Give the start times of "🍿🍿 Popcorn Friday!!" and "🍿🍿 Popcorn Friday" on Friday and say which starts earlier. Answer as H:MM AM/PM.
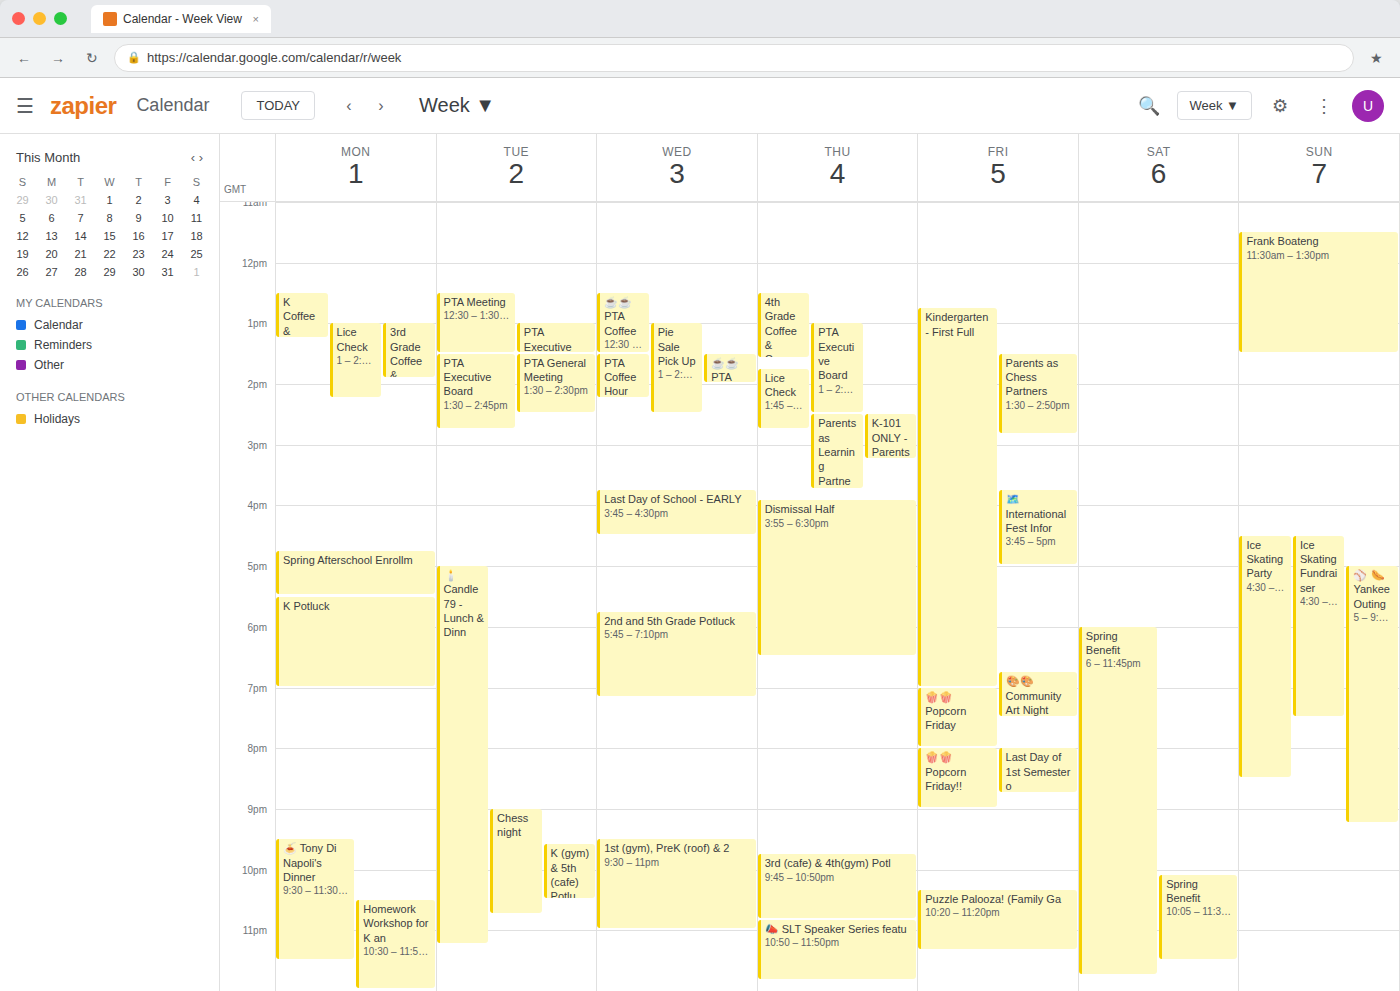
"🍿🍿 Popcorn Friday" 7:00 PM; "🍿🍿 Popcorn Friday!!" 8:00 PM.